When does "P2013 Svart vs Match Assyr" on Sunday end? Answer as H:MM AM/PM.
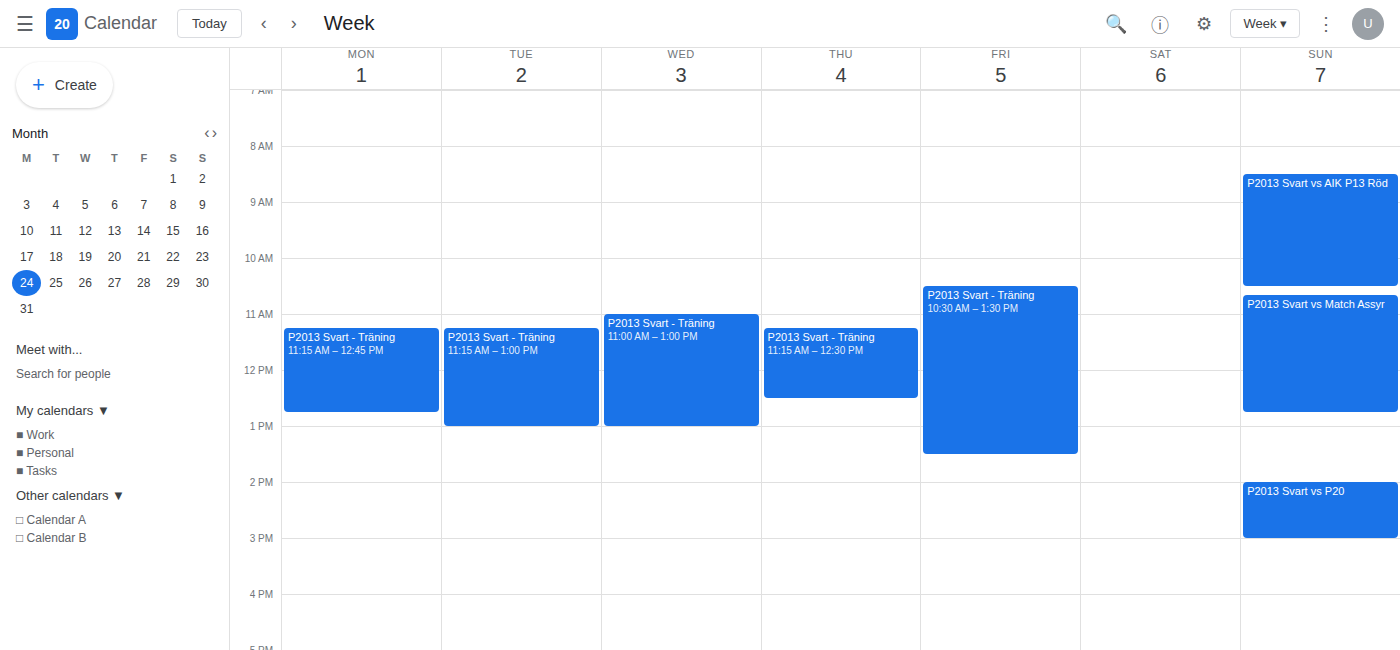
12:45 PM